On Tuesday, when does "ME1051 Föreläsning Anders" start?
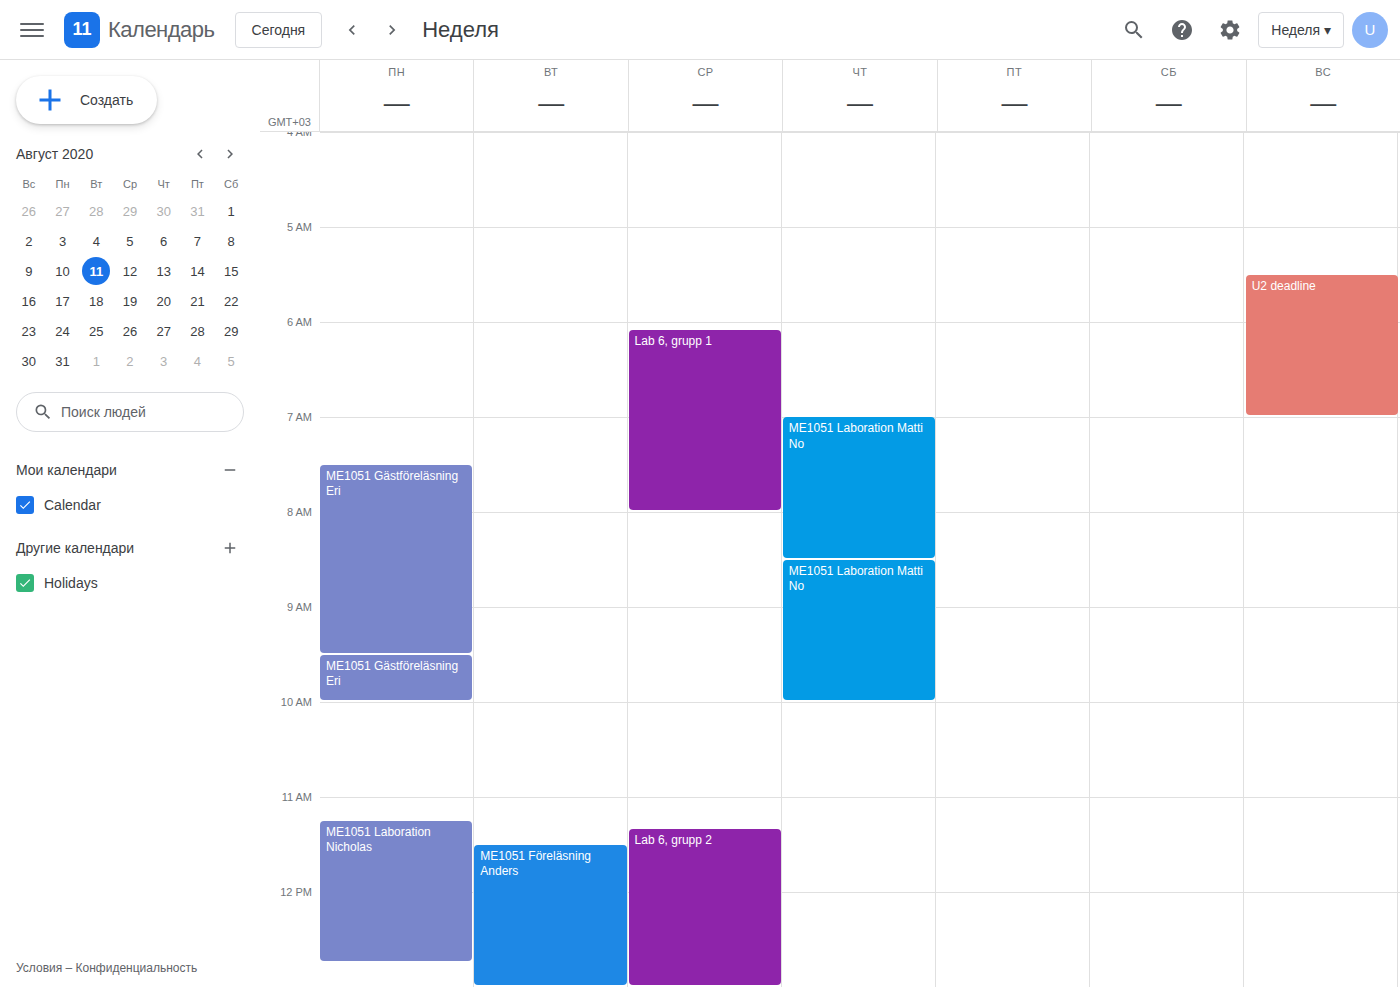
11:30